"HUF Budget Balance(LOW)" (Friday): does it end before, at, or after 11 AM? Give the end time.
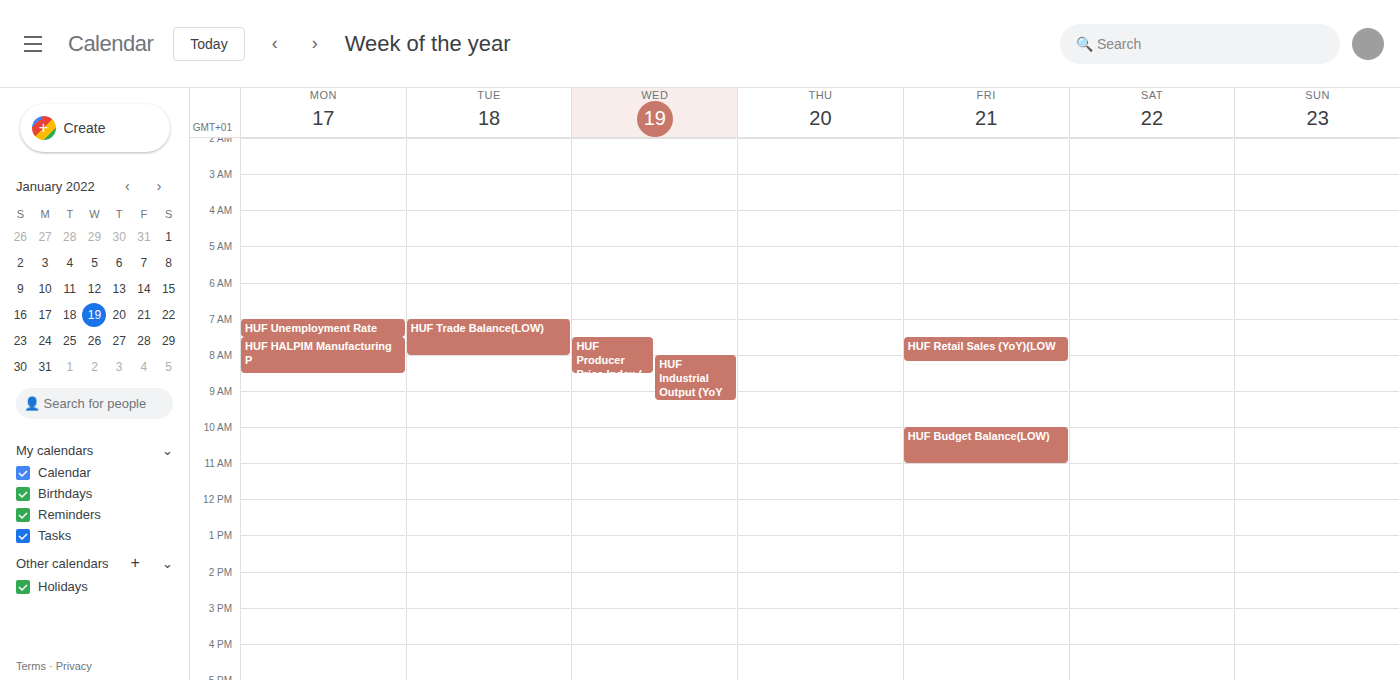
11:00 AM -- exactly at 11 AM, on the 11 AM line.